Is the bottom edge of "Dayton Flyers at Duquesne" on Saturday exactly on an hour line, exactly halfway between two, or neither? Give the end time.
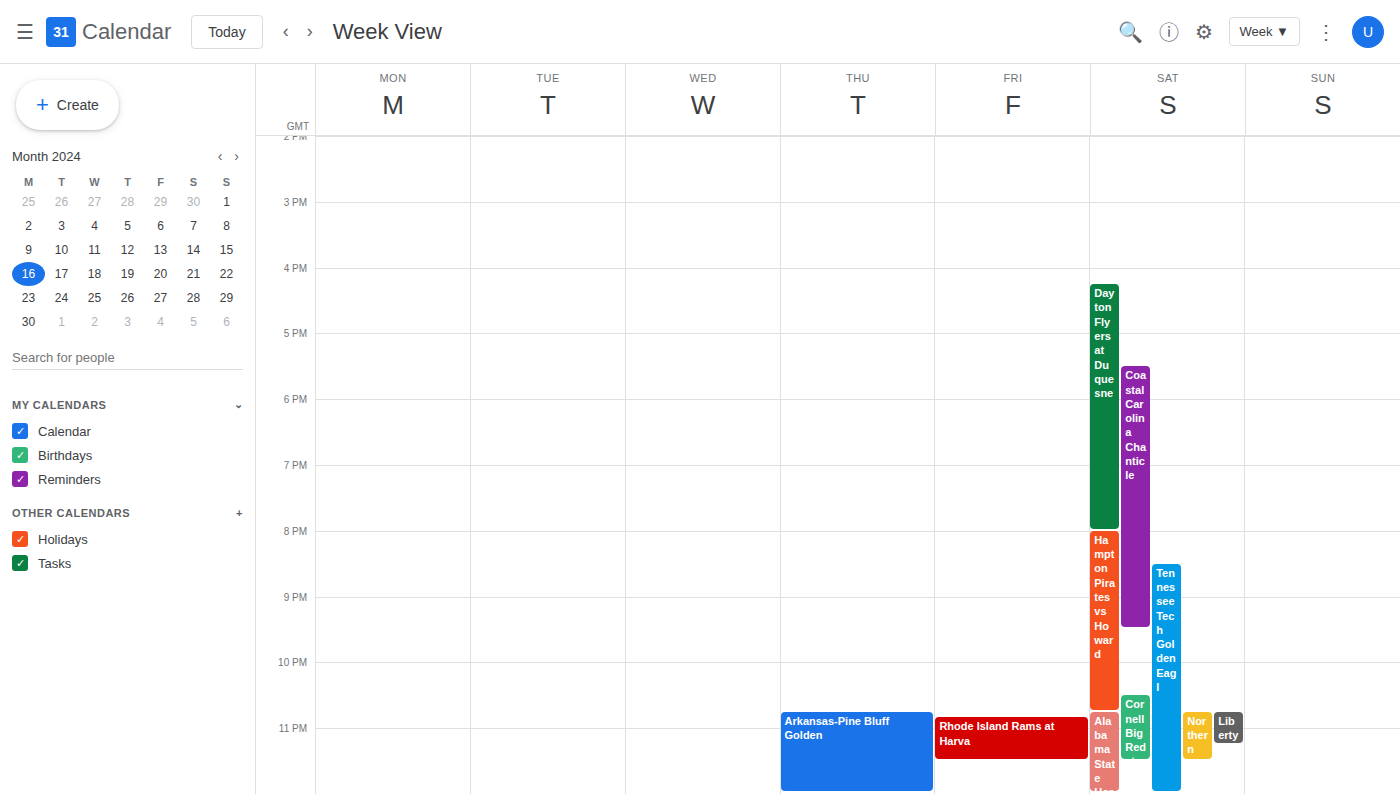
8:00 PM -- exactly on the 8 PM line.